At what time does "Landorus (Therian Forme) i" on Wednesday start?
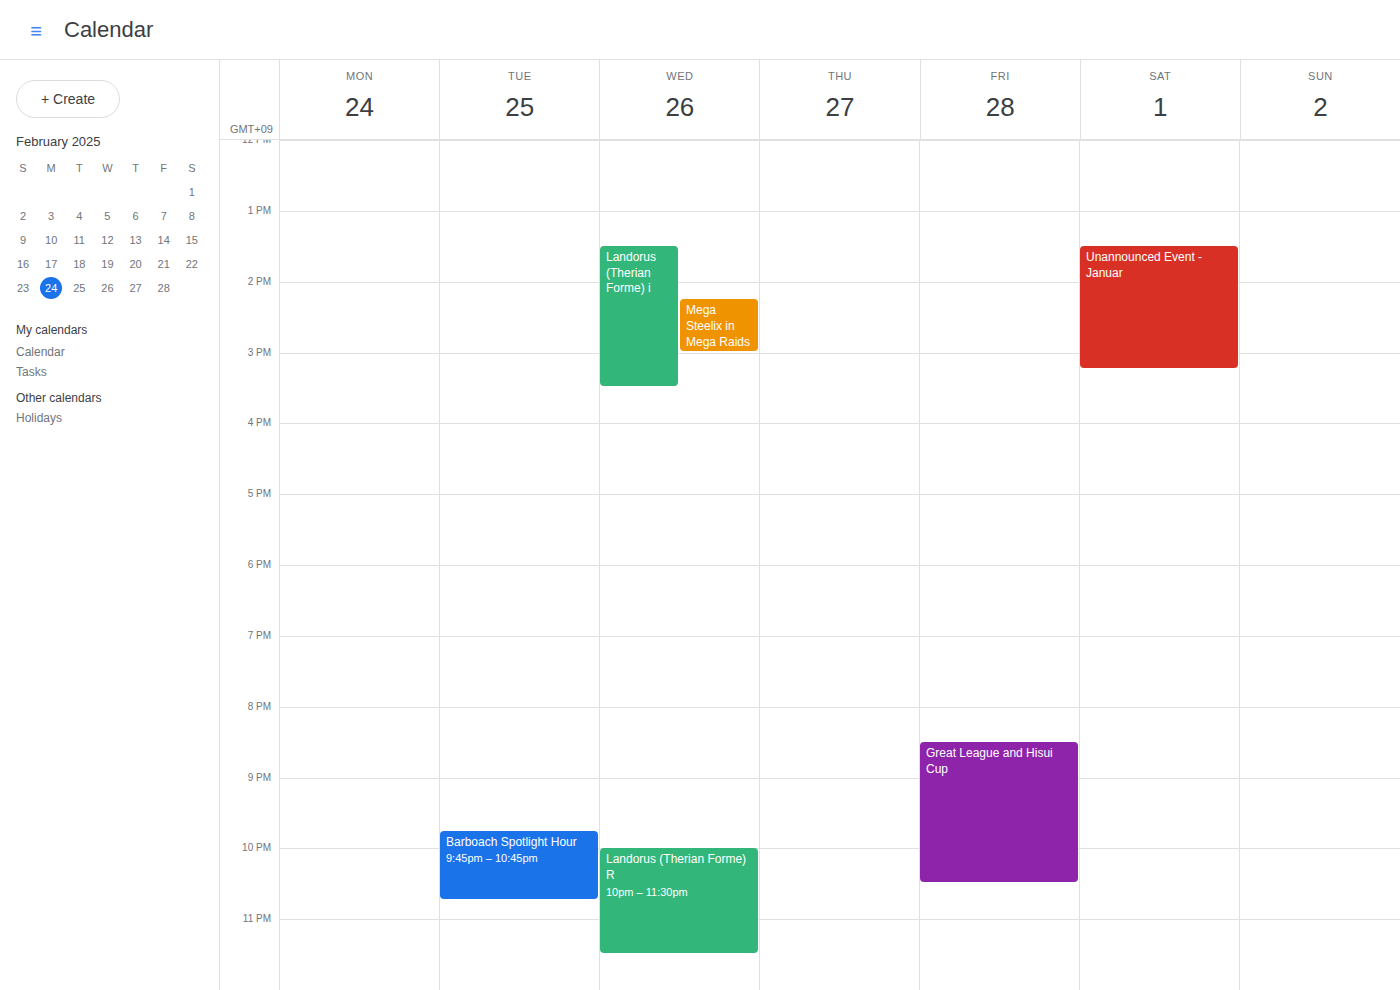
13:30